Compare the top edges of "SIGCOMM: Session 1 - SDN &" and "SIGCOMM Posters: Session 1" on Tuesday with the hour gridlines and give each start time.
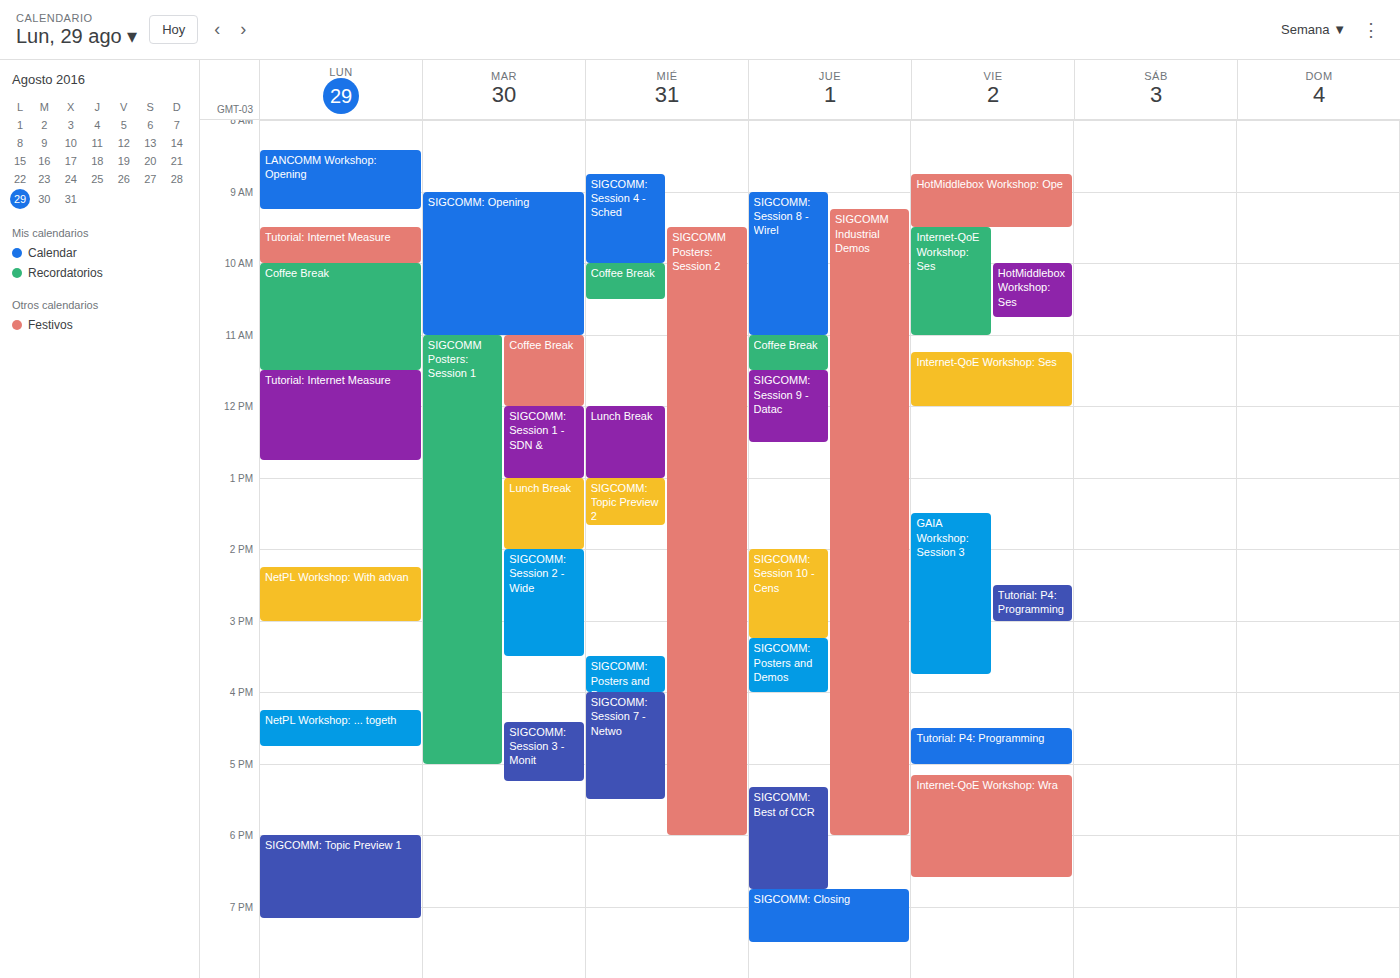
"SIGCOMM: Session 1 - SDN &": 12:00, exactly on the 12:00 line. "SIGCOMM Posters: Session 1": 11:00, exactly on the 11:00 line.